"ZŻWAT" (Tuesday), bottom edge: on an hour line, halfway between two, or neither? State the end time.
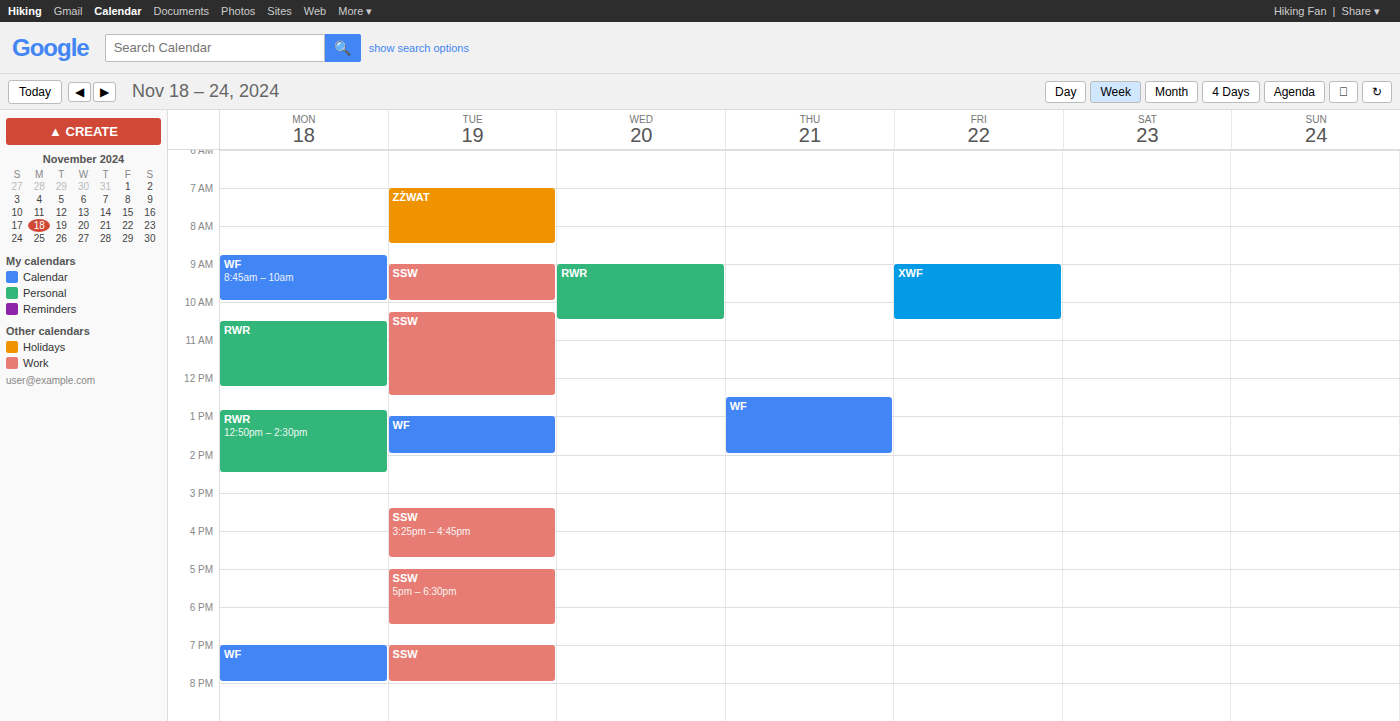
8:30 AM -- halfway between the 8 AM and 9 AM lines.